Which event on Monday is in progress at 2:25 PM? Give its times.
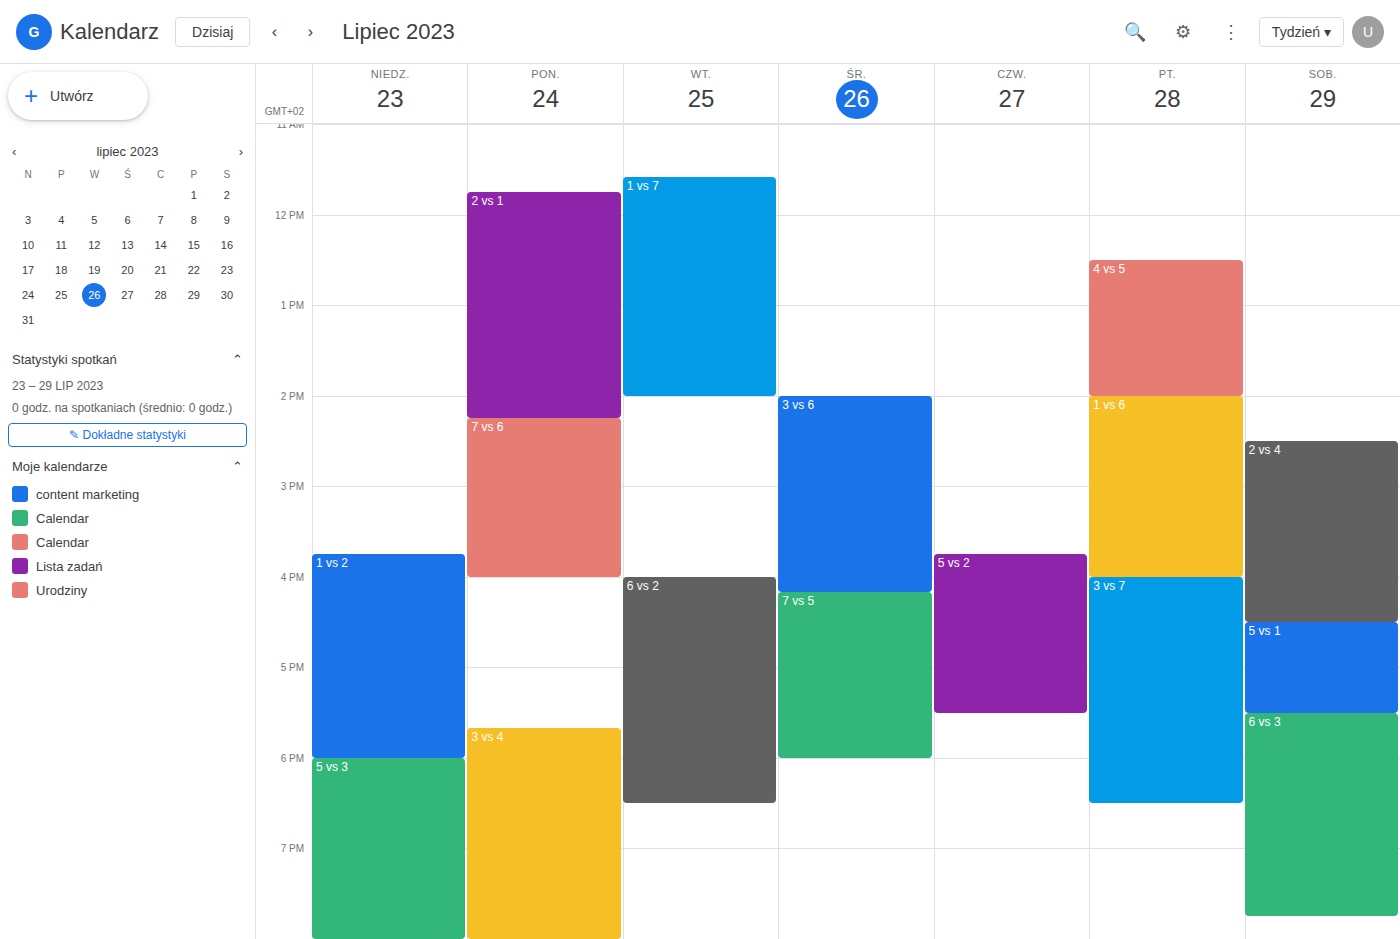
"7 vs 6", 2:15 PM to 4:00 PM